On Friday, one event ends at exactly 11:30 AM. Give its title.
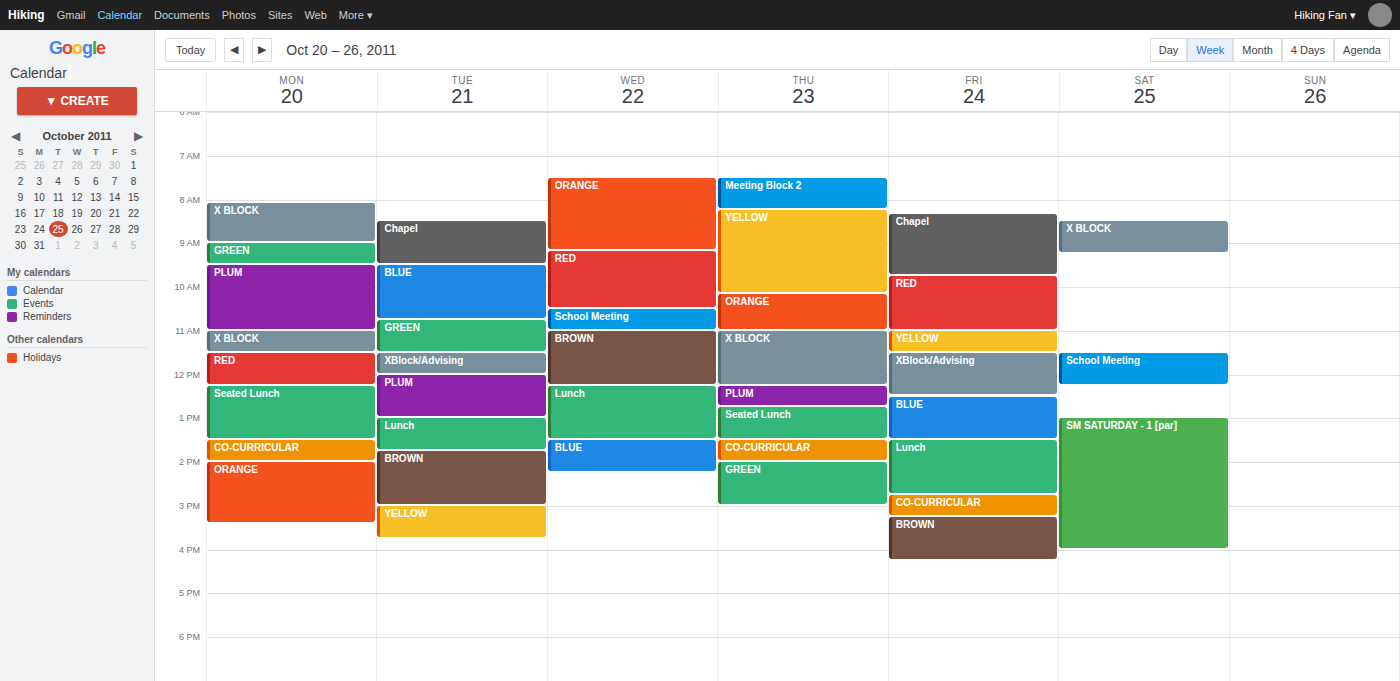
"YELLOW"